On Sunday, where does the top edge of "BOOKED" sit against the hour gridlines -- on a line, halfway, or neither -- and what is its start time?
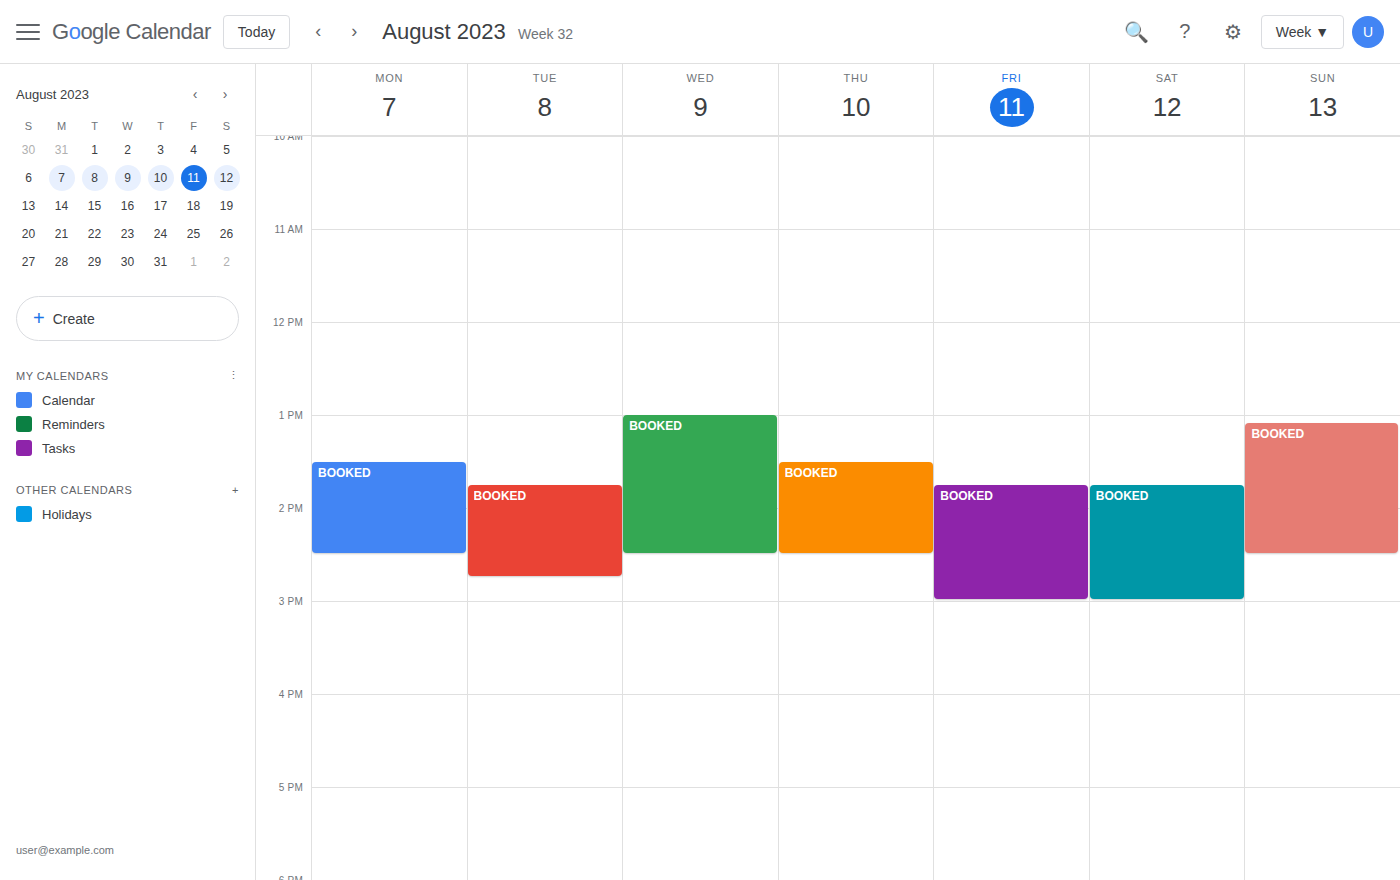
1:05 PM -- neither: 5 minutes below the 1 PM line and 55 minutes above the 2 PM line.